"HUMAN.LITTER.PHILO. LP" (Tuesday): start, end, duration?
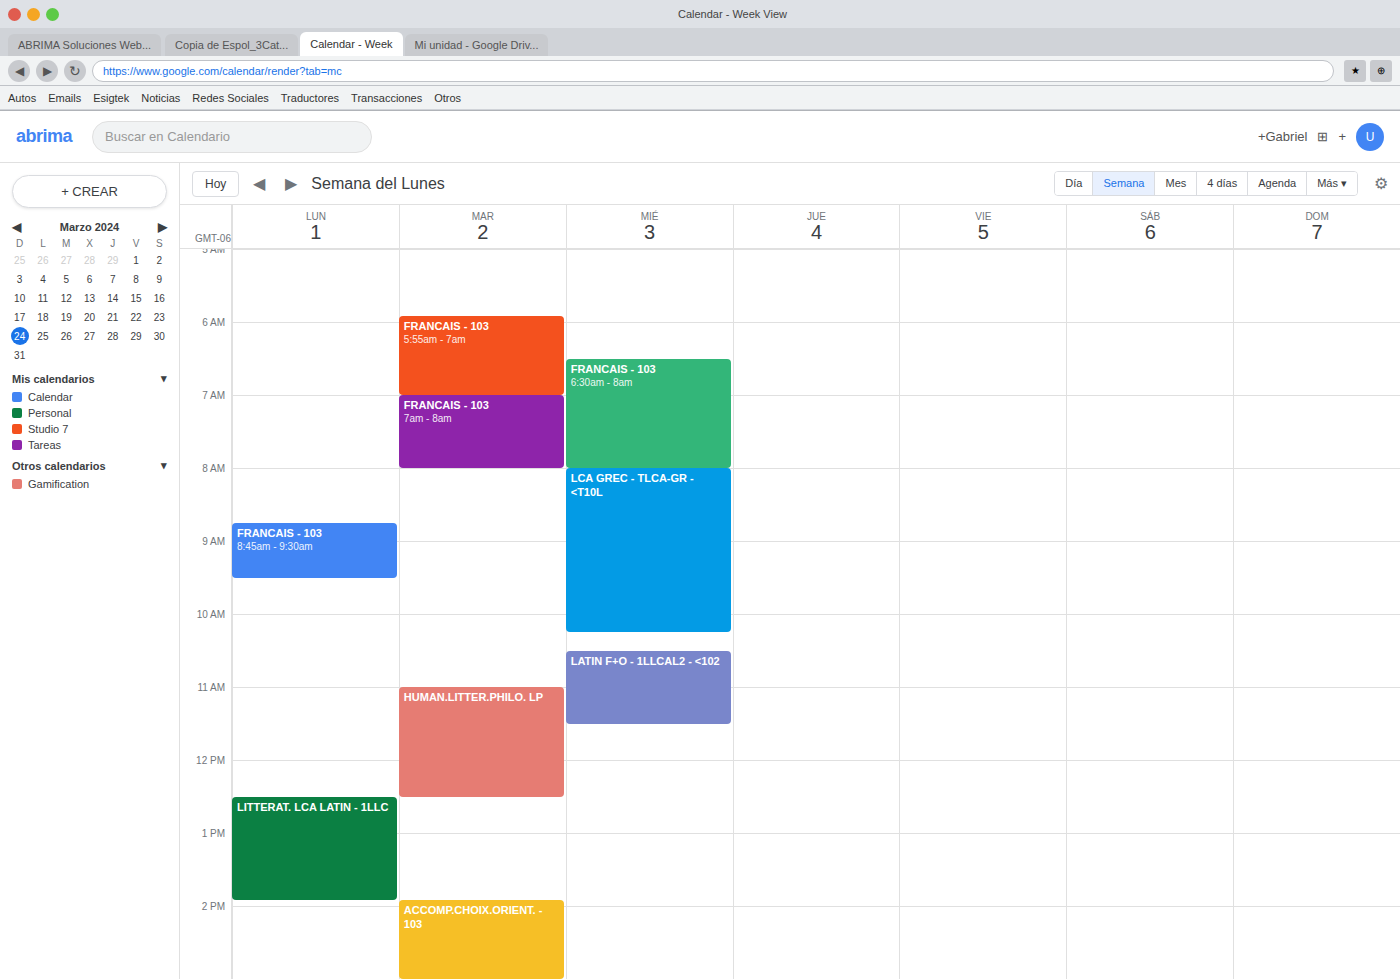
11:00 AM to 12:30 PM, 1 hour 30 minutes